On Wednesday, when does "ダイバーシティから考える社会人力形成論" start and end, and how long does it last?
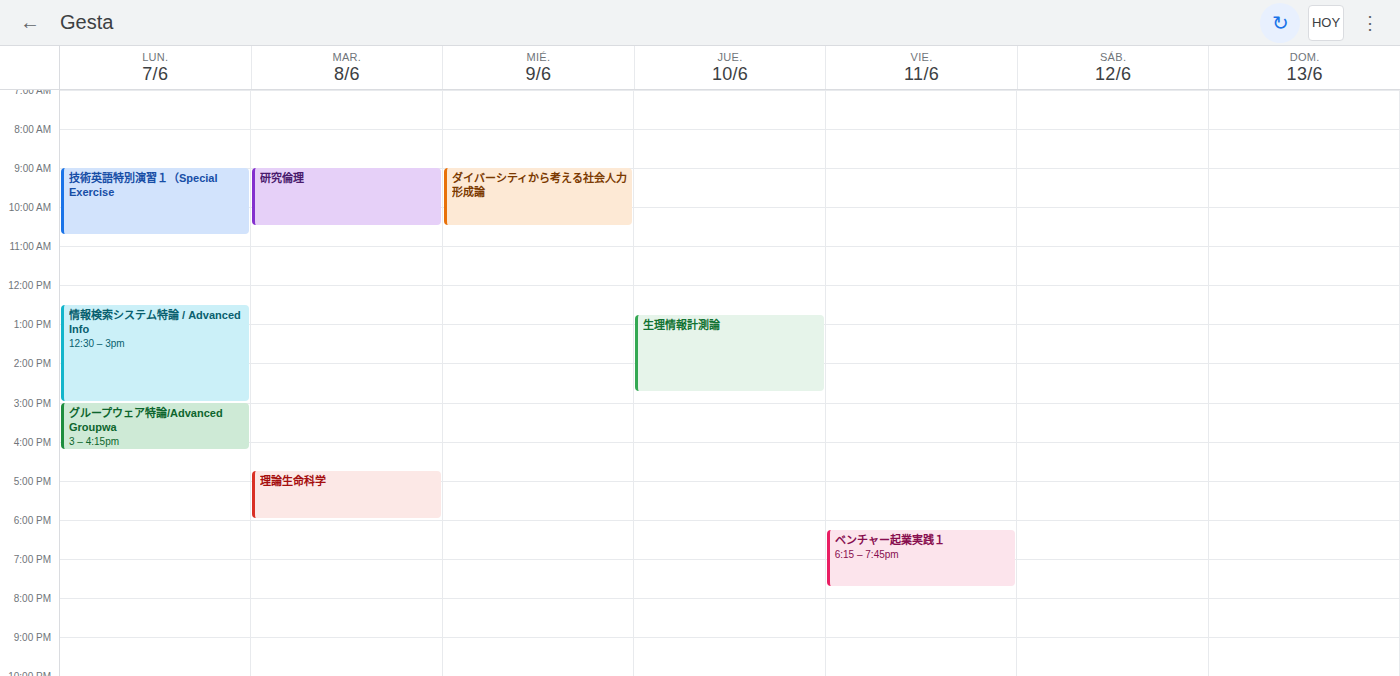
9:00 AM to 10:30 AM, 1 hour 30 minutes